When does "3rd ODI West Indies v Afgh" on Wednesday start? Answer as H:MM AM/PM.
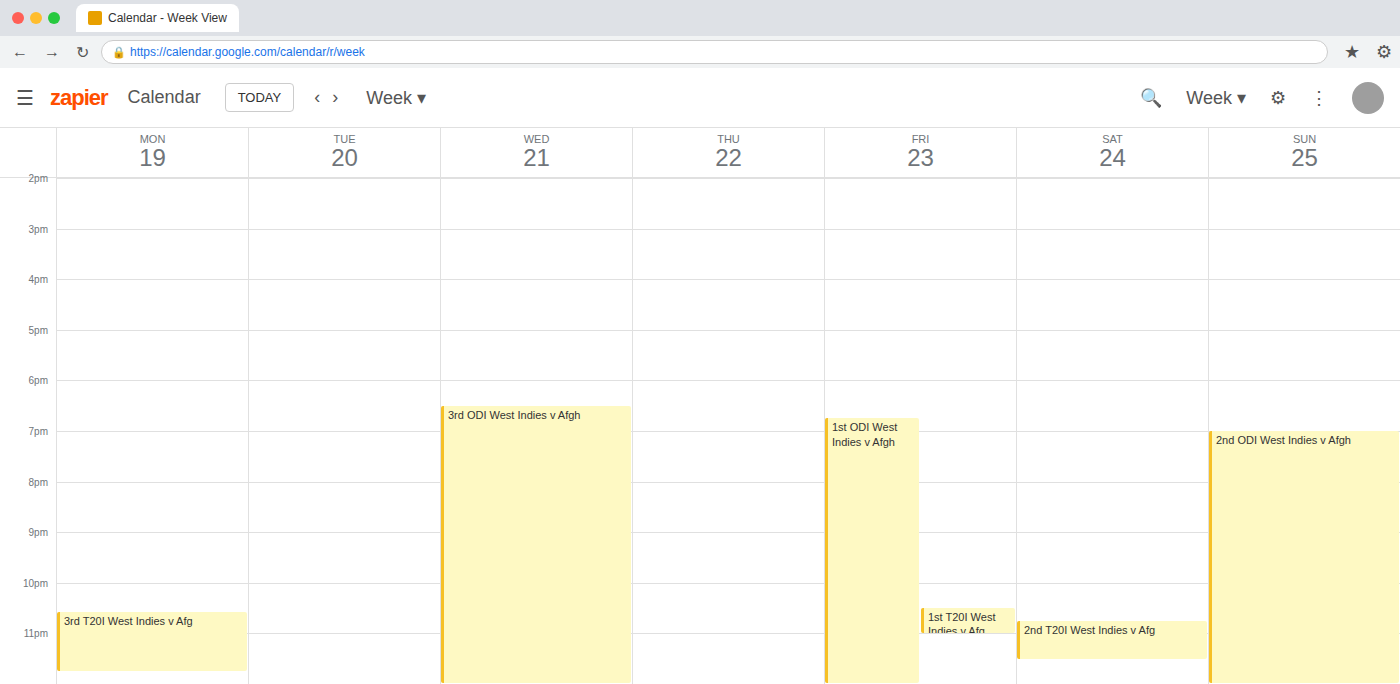
6:30 PM